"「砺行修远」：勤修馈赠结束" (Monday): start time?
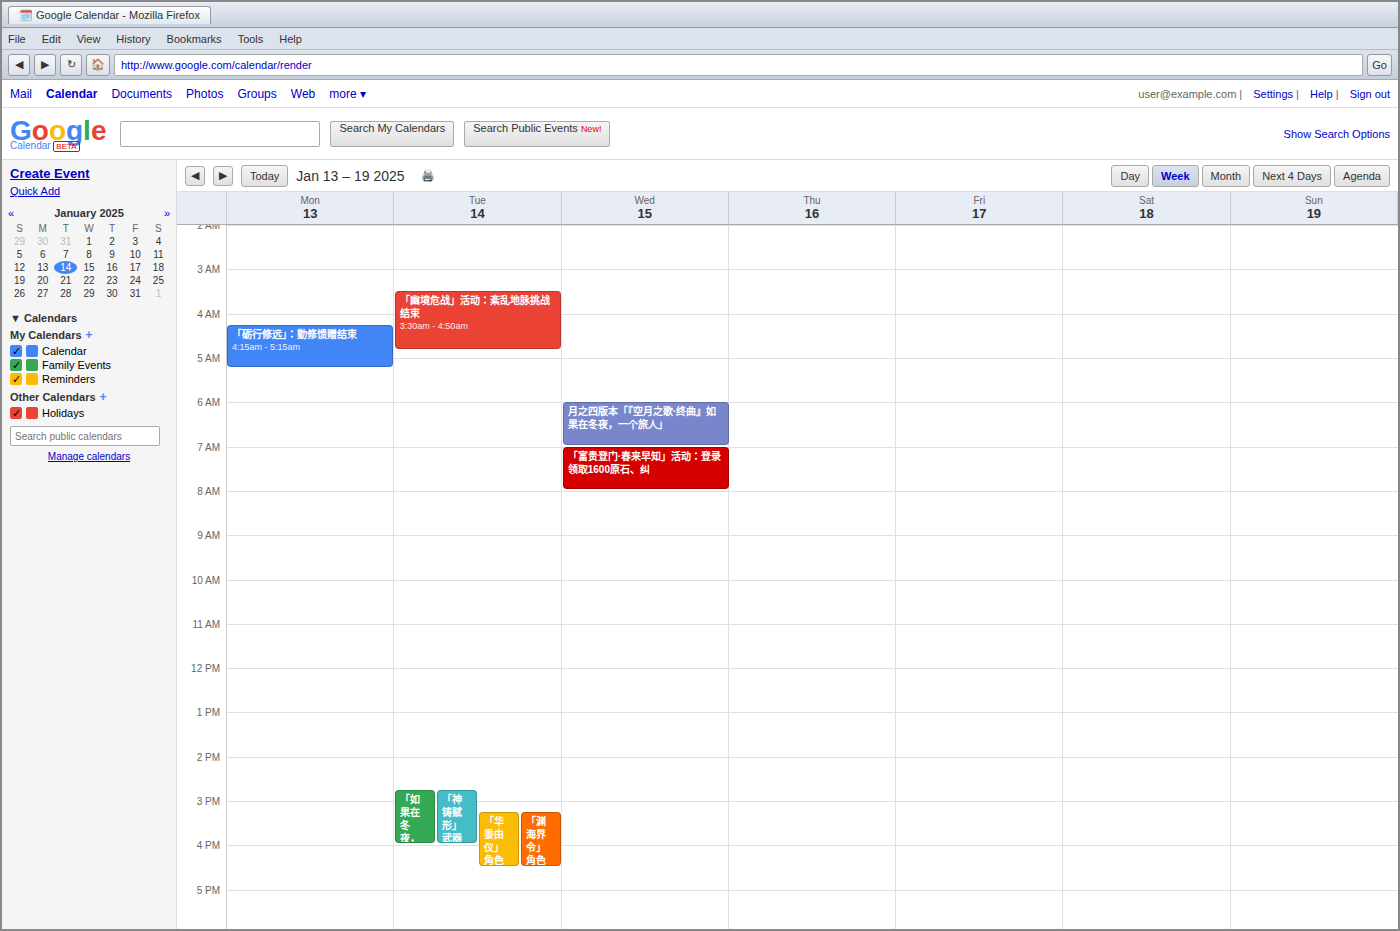
4:15 AM